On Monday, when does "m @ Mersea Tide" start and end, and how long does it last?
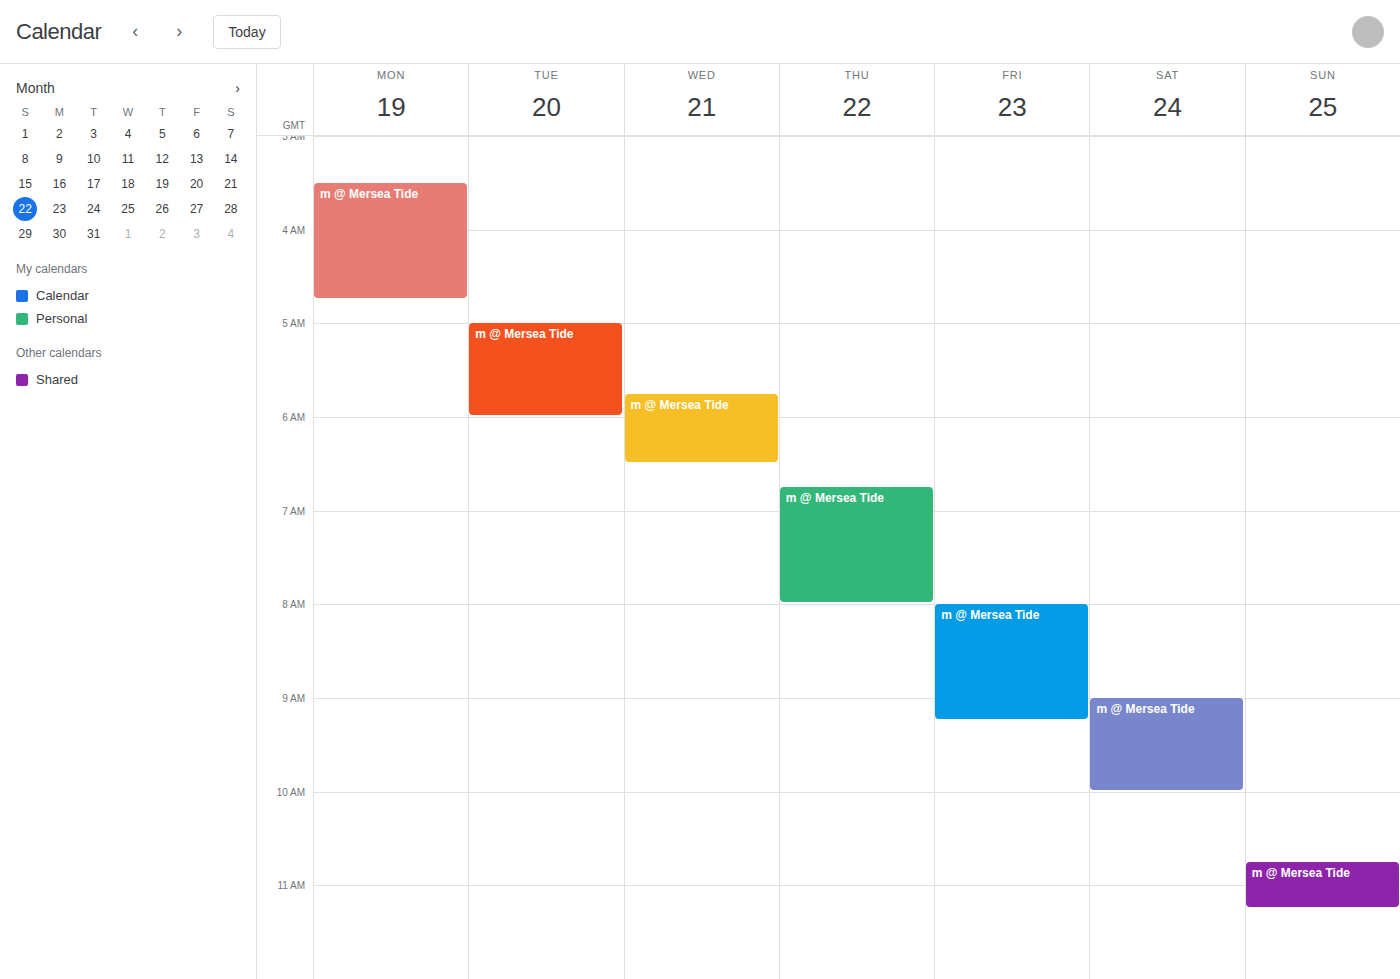
3:30 AM to 4:45 AM, 1 hour 15 minutes